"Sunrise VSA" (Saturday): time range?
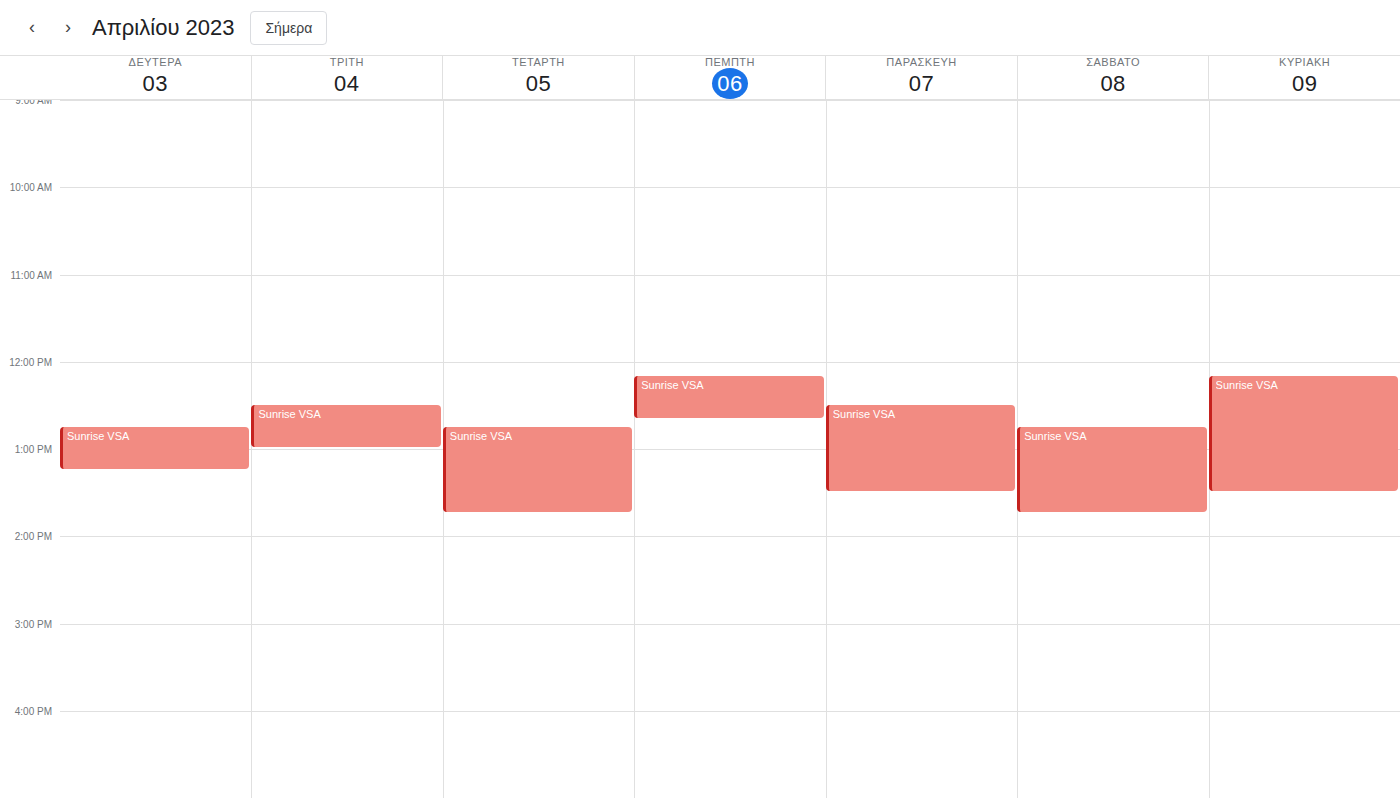
12:45 PM to 1:45 PM